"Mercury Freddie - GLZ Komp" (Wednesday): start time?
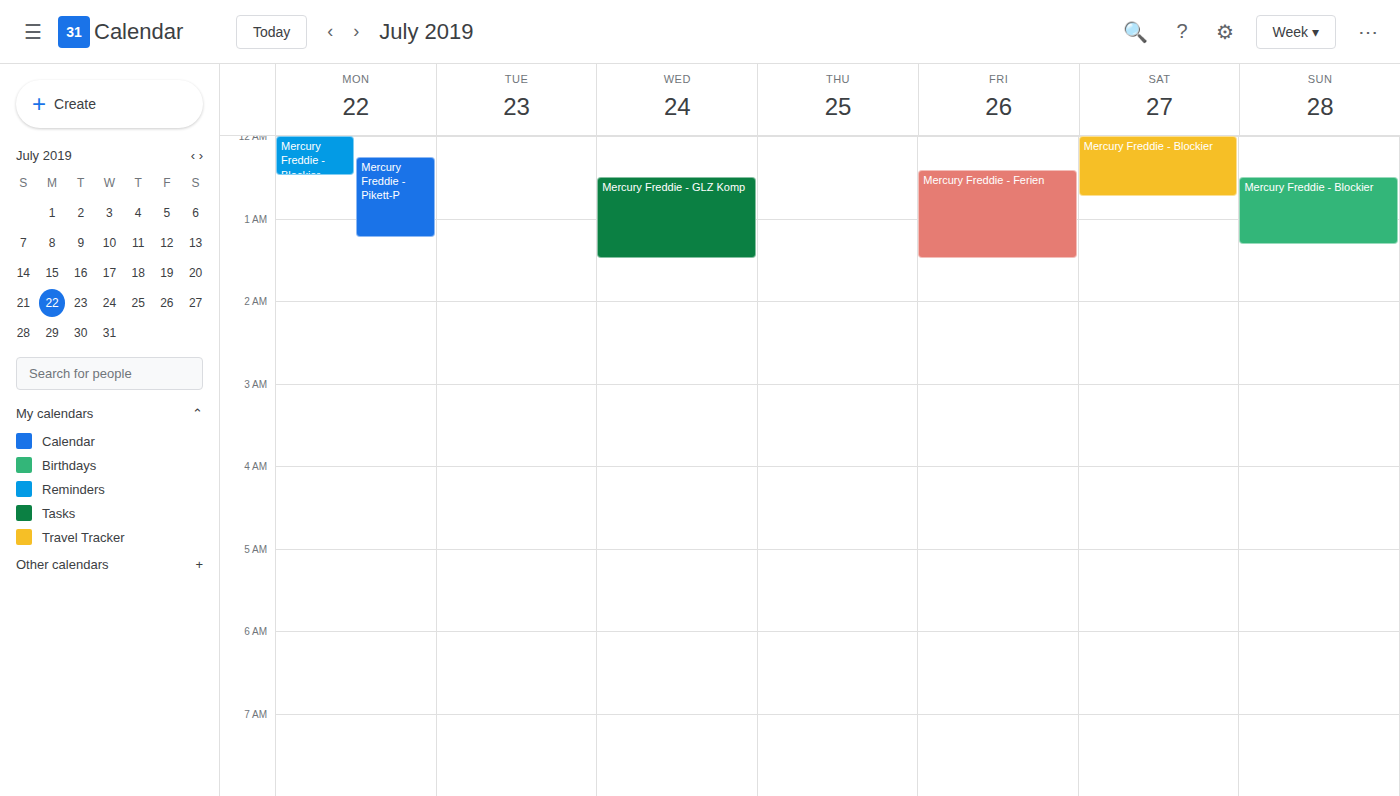
00:30